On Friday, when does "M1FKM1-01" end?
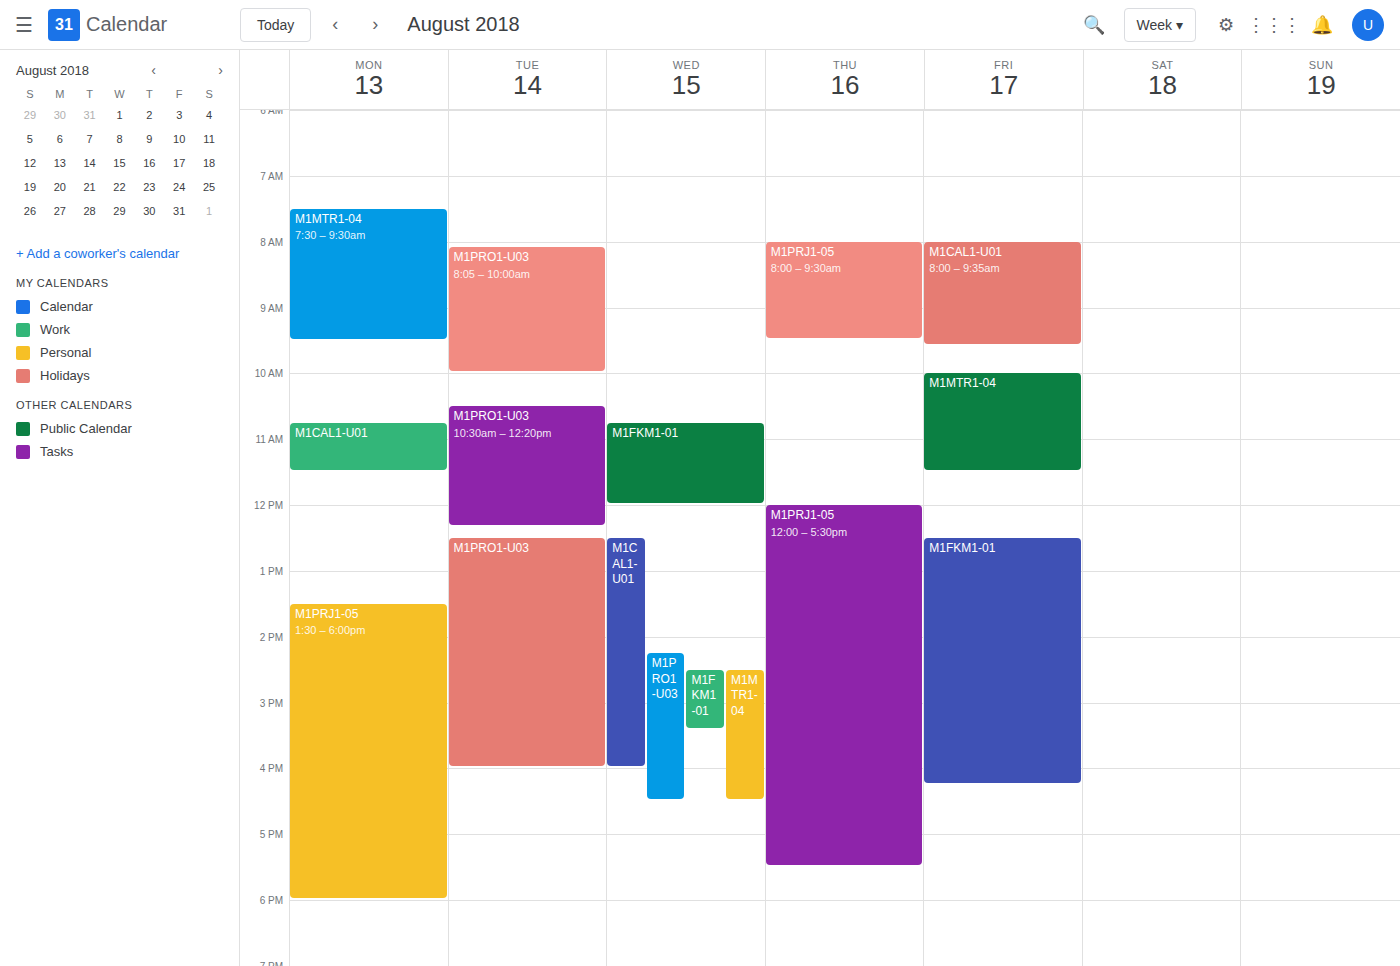
4:15 PM